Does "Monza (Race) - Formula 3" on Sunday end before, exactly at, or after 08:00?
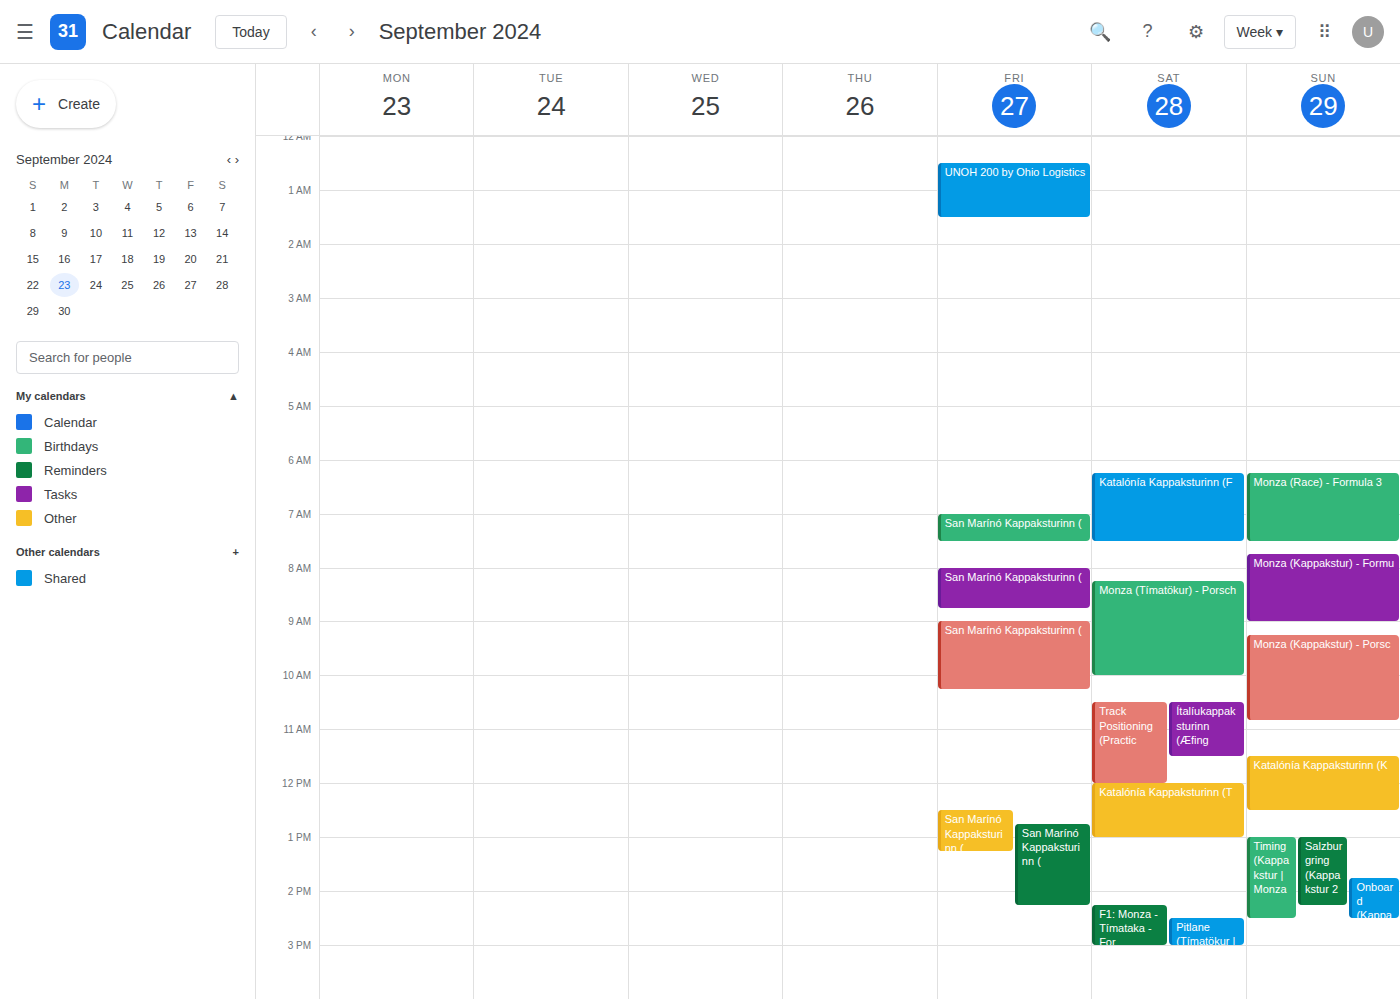
07:30 -- before 08:00, 30 minutes above the 08:00 line.